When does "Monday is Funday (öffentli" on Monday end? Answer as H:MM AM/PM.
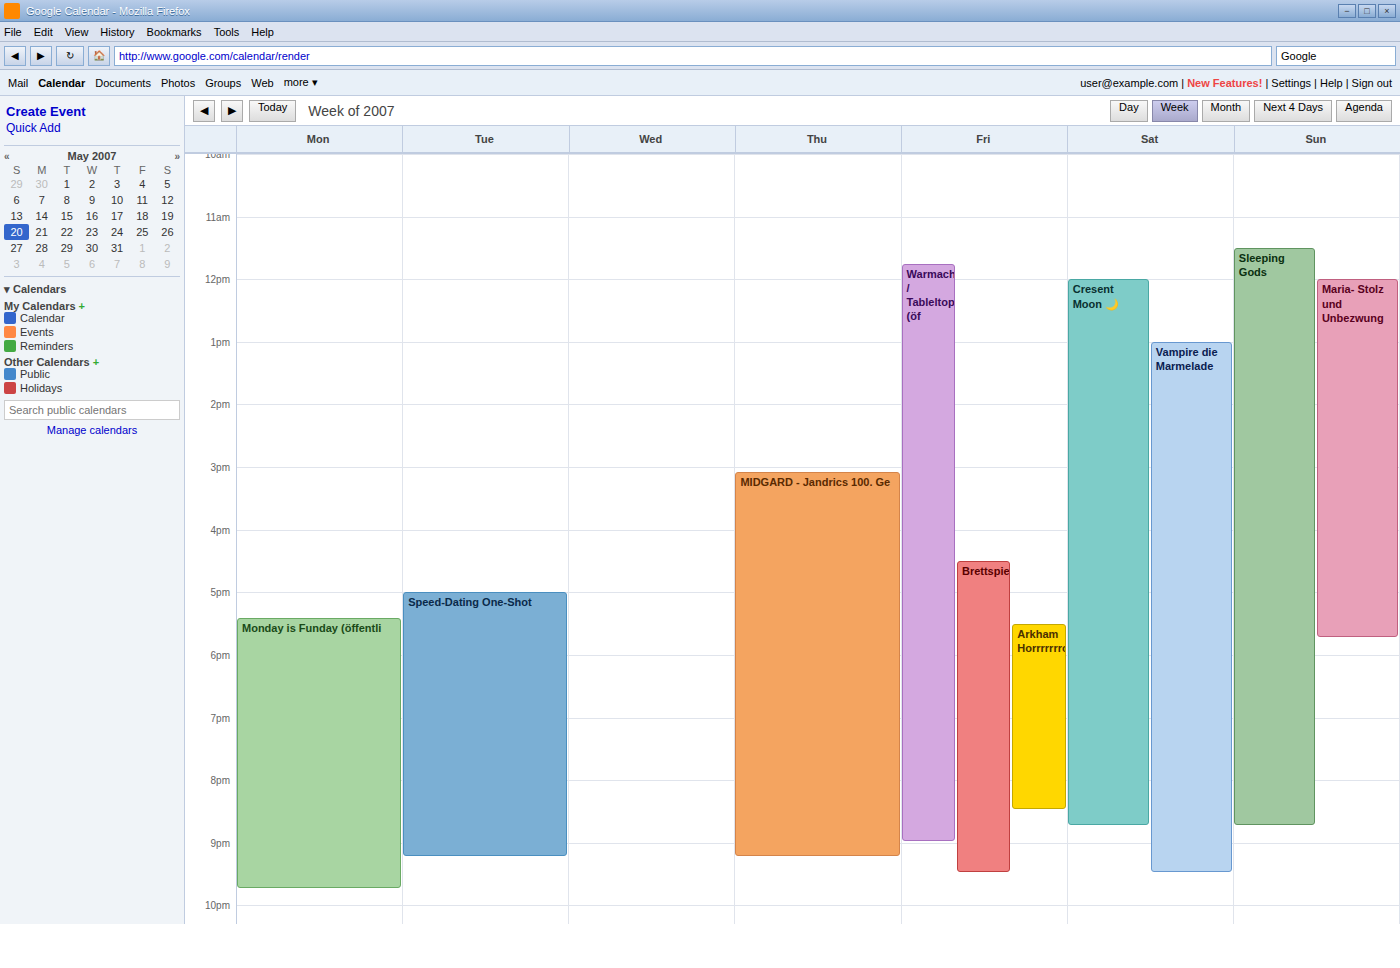
9:45 PM